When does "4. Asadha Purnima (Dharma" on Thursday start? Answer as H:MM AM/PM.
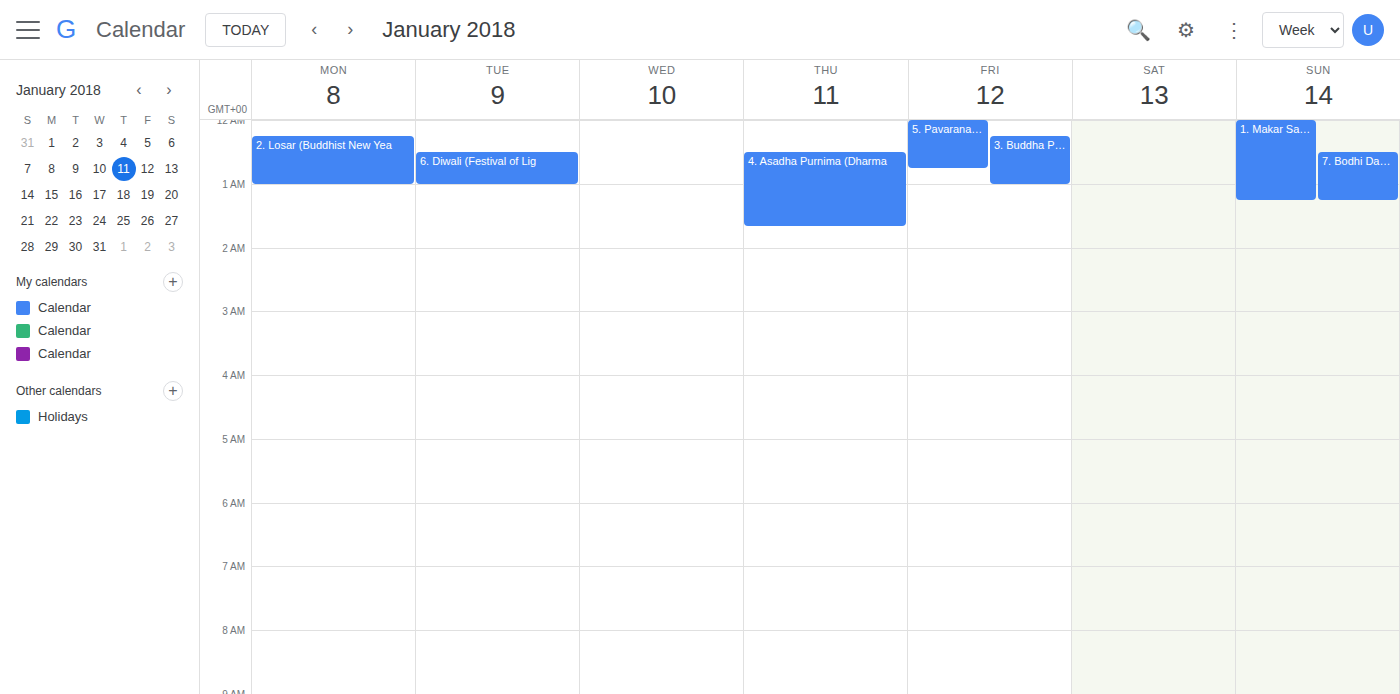
12:30 AM